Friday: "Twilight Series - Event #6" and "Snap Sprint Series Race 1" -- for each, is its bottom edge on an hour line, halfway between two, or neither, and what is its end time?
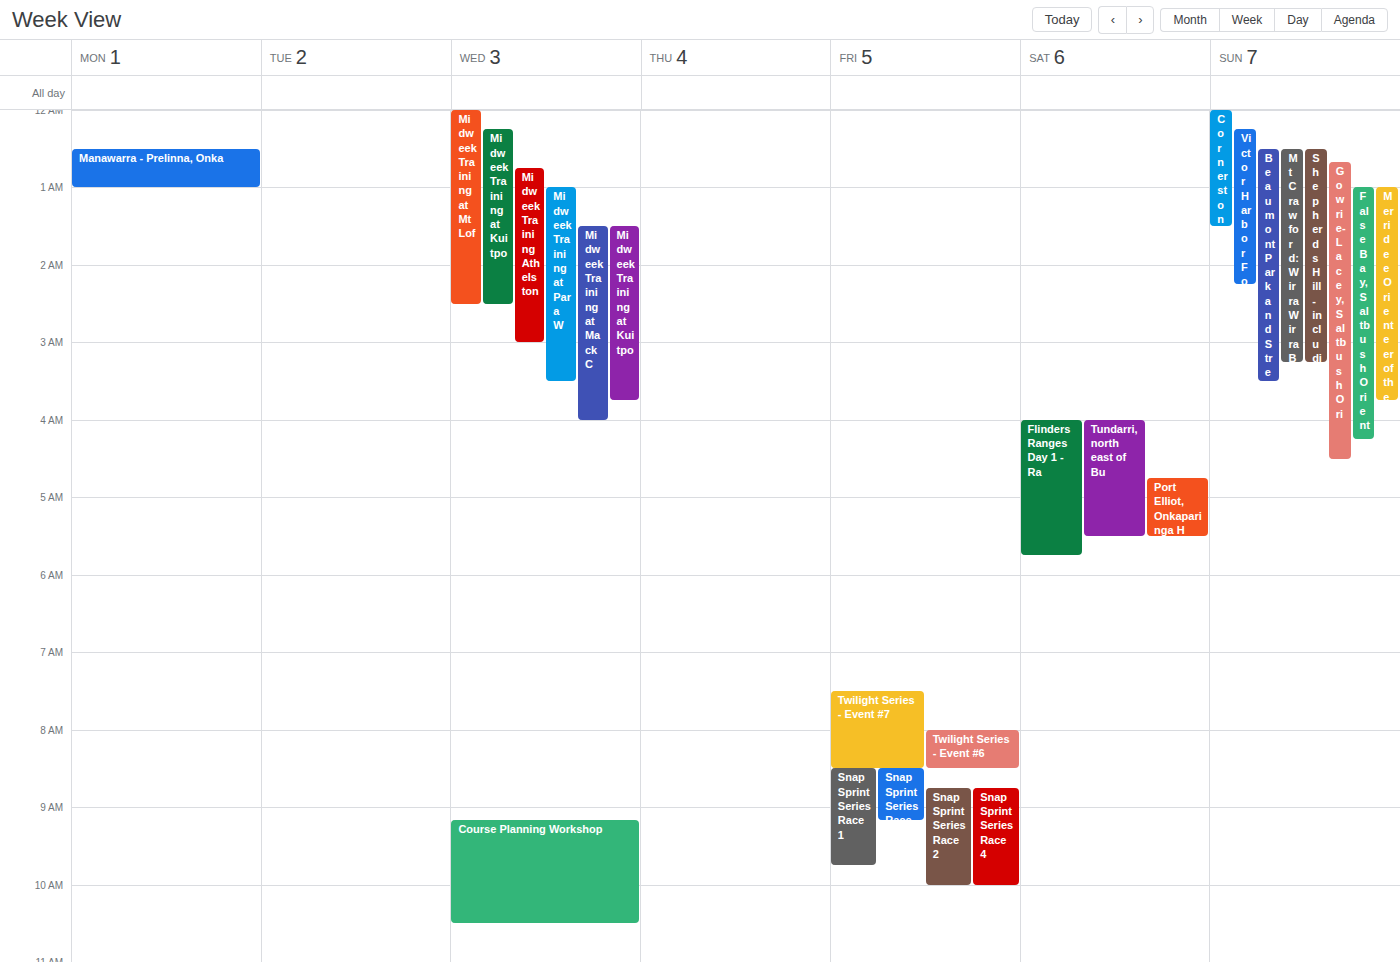
"Twilight Series - Event #6": 8:30 AM, halfway between the 8 AM and 9 AM lines. "Snap Sprint Series Race 1": 9:45 AM, neither: three quarters of the way from the 9 AM line to the 10 AM line.